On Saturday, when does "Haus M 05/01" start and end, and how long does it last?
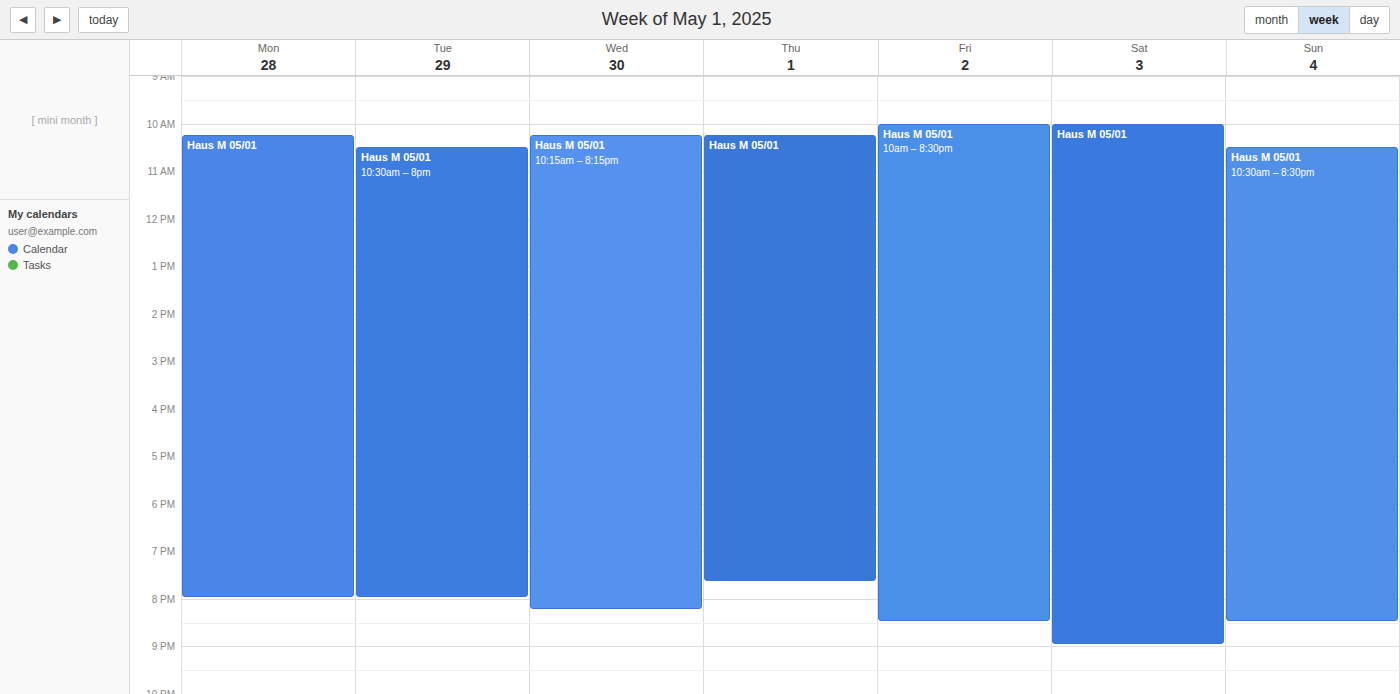
10:00 AM to 9:00 PM, 11 hours